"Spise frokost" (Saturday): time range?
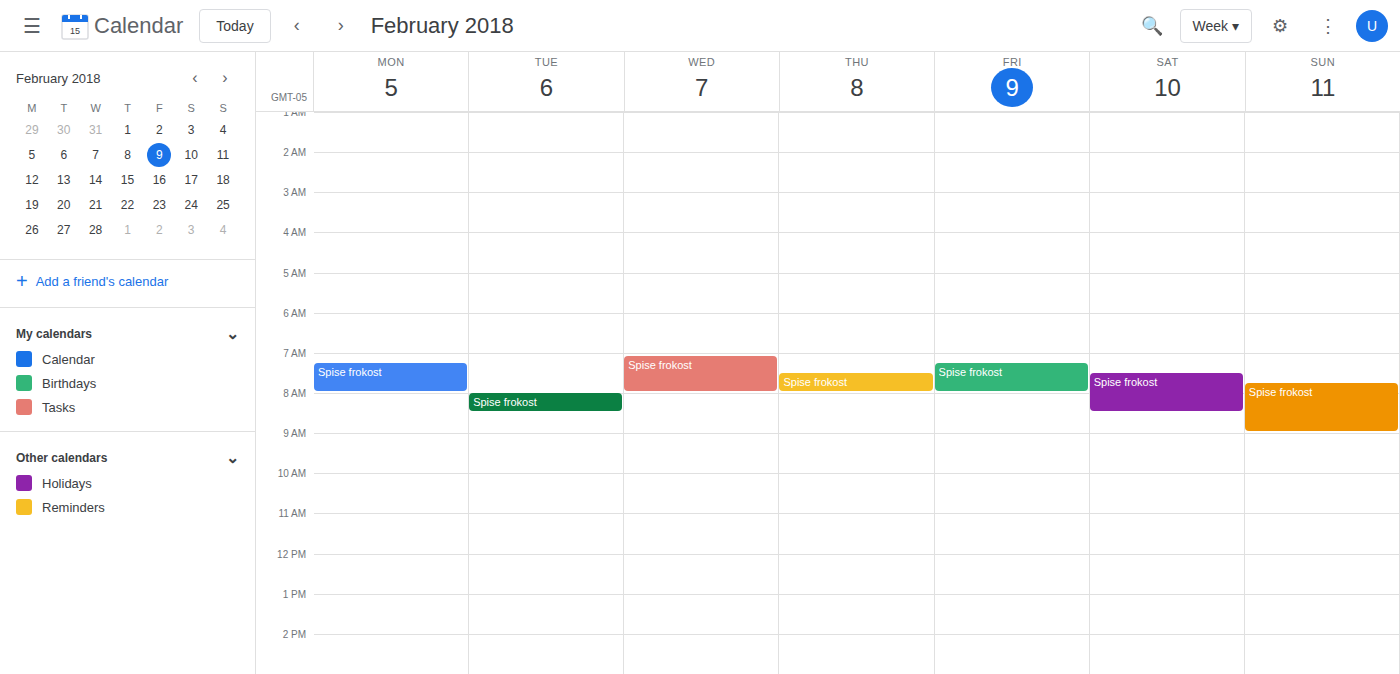
07:30 to 08:30